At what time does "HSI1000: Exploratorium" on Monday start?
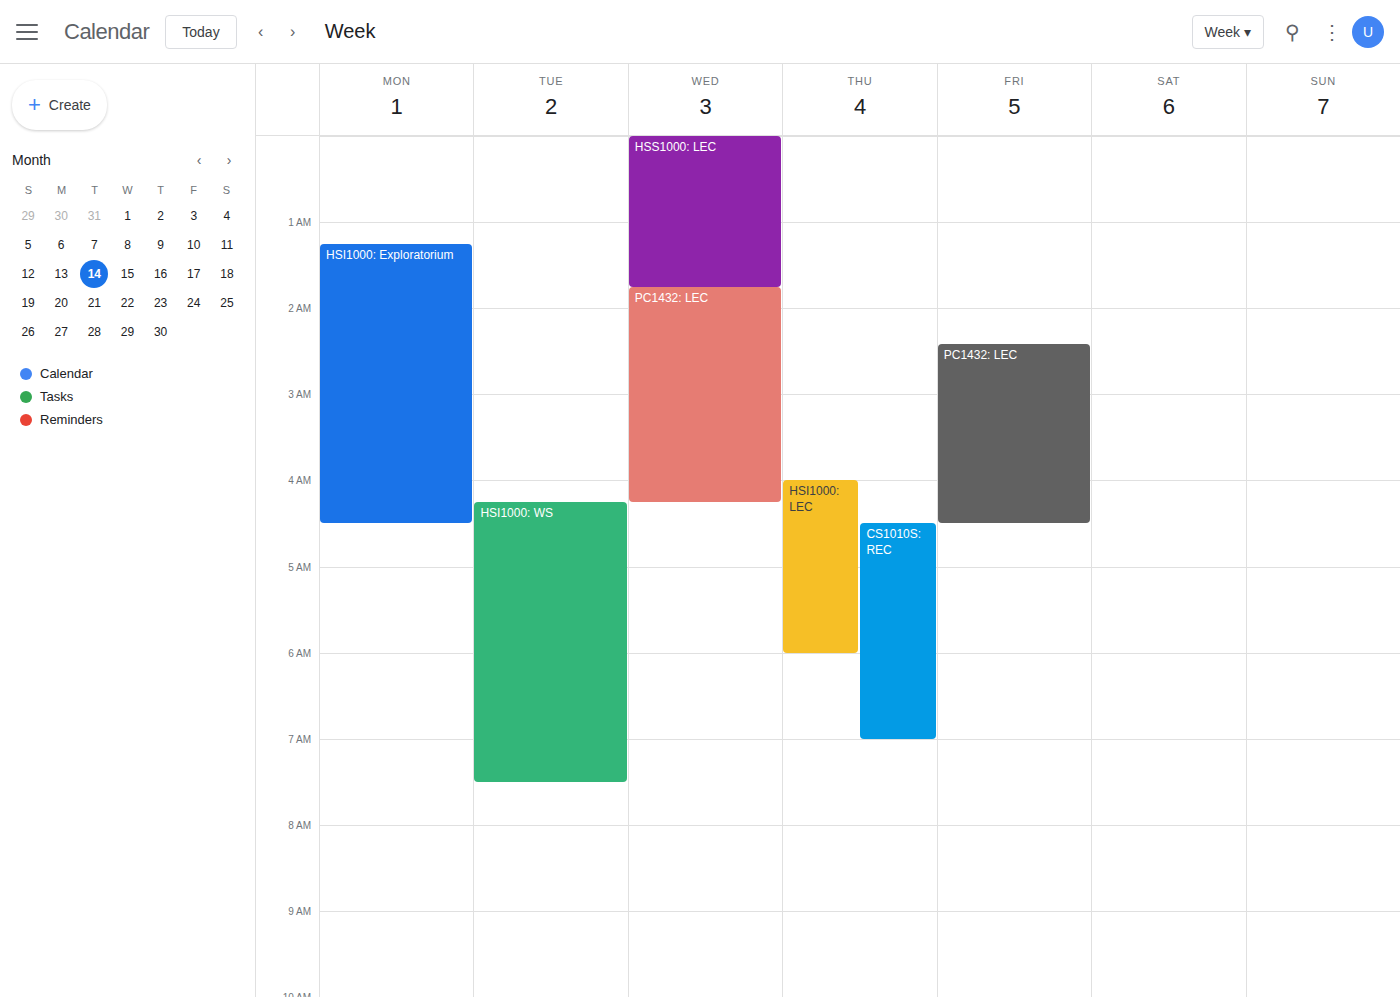
1:15 AM